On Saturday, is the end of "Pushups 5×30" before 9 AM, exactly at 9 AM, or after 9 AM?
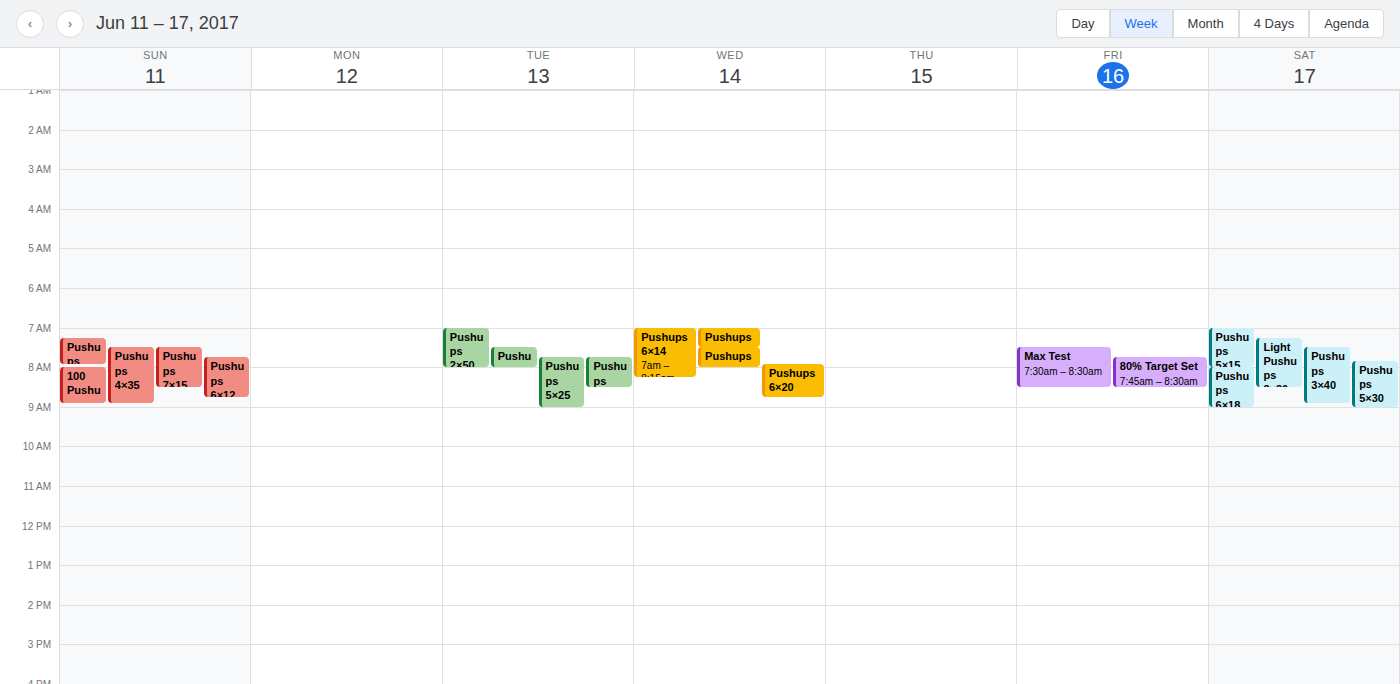
9:00 AM -- exactly at 9 AM, on the 9 AM line.